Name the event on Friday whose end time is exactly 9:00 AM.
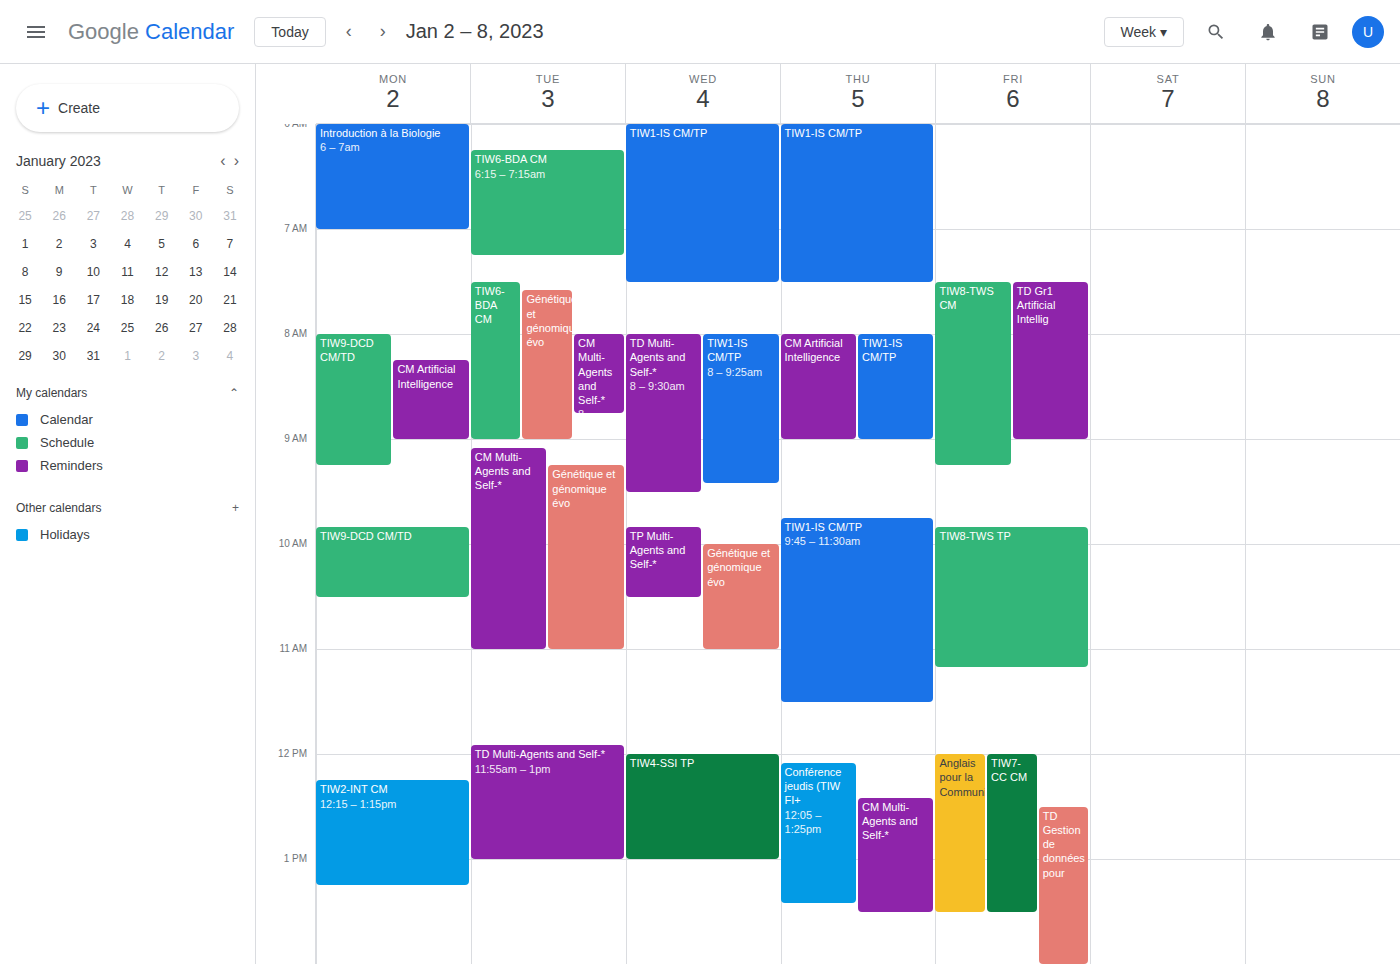
"TD Gr1 Artificial Intellig"